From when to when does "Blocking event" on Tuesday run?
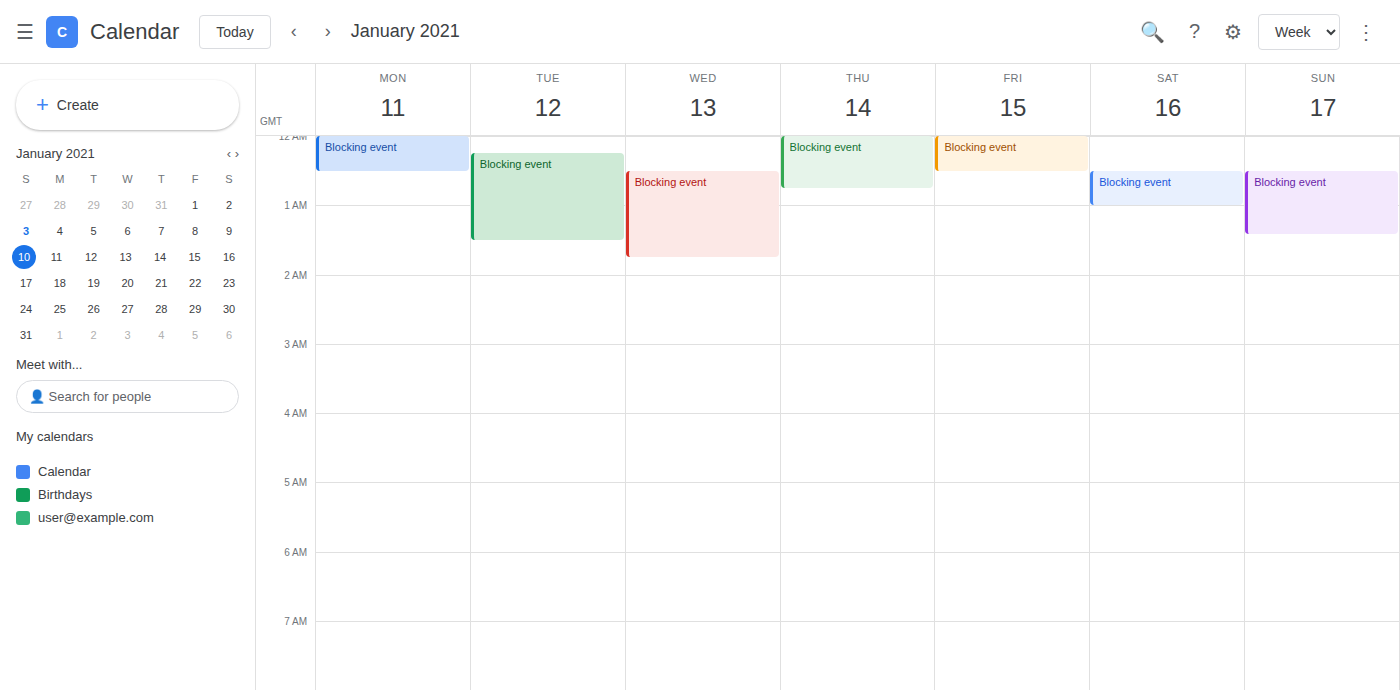
12:15 AM to 1:30 AM